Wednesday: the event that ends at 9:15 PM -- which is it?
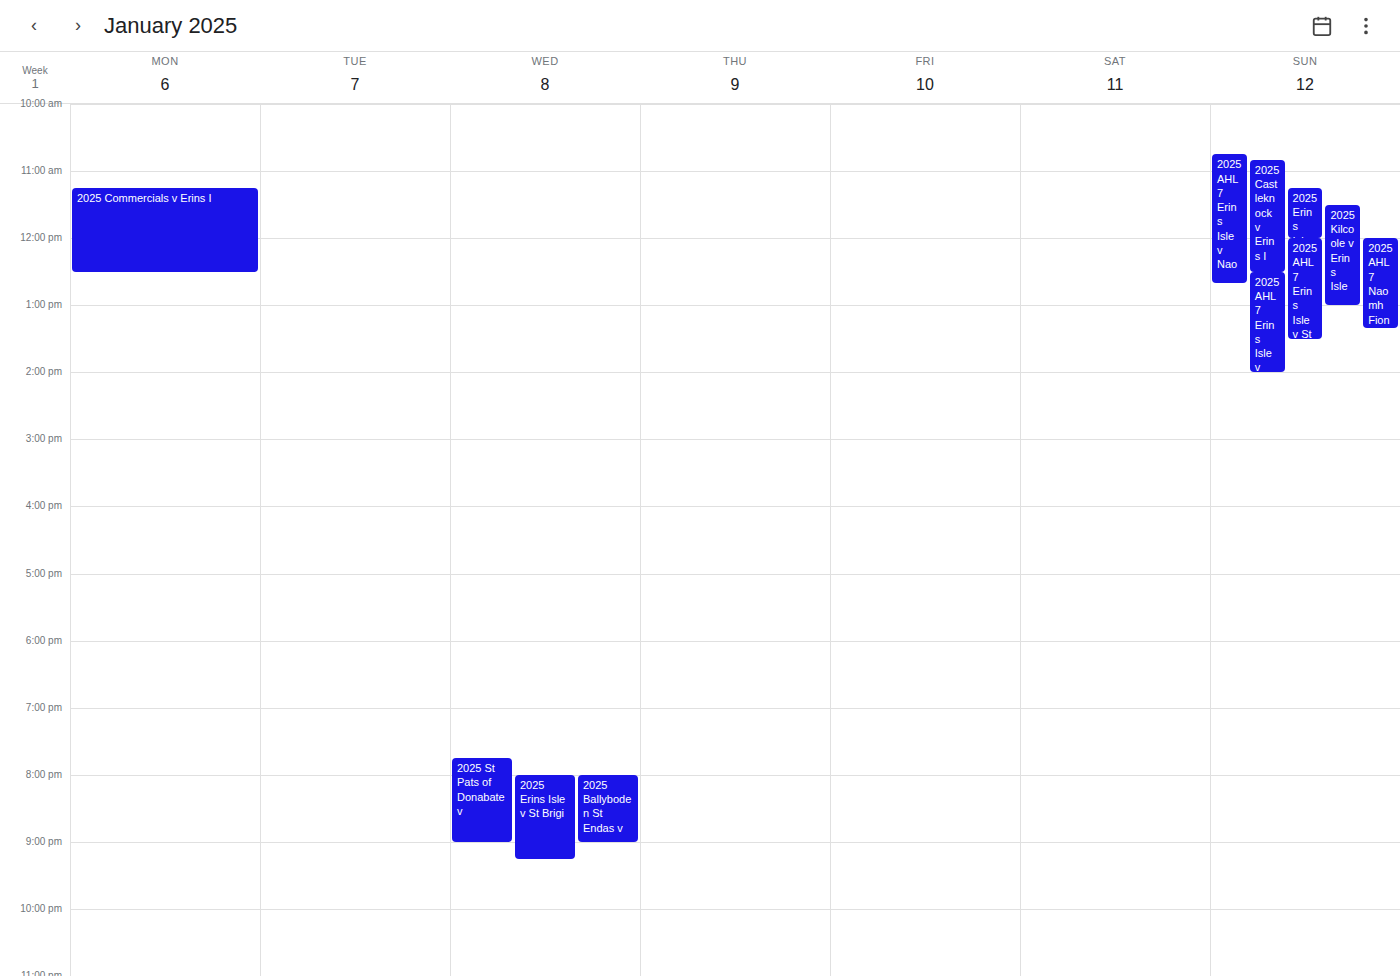
"2025 Erins Isle v St Brigi"